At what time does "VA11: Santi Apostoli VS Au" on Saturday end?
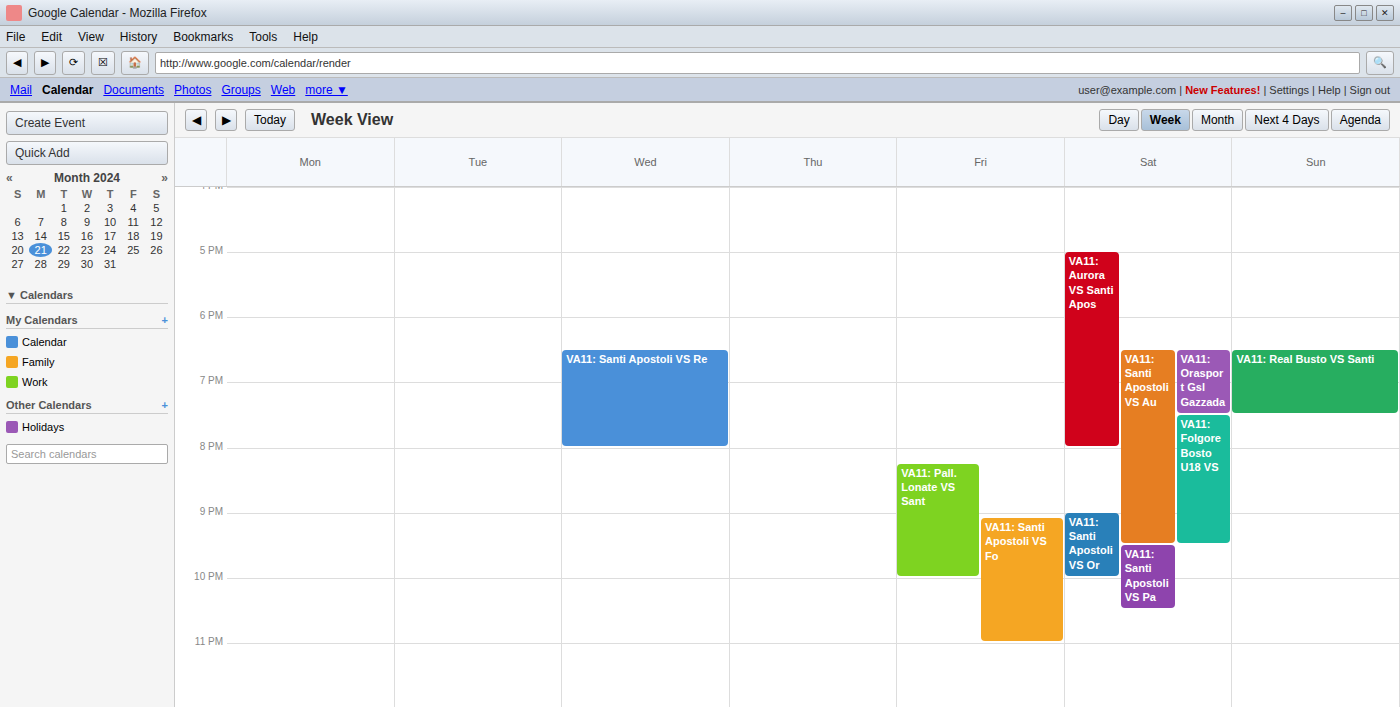
9:30 PM